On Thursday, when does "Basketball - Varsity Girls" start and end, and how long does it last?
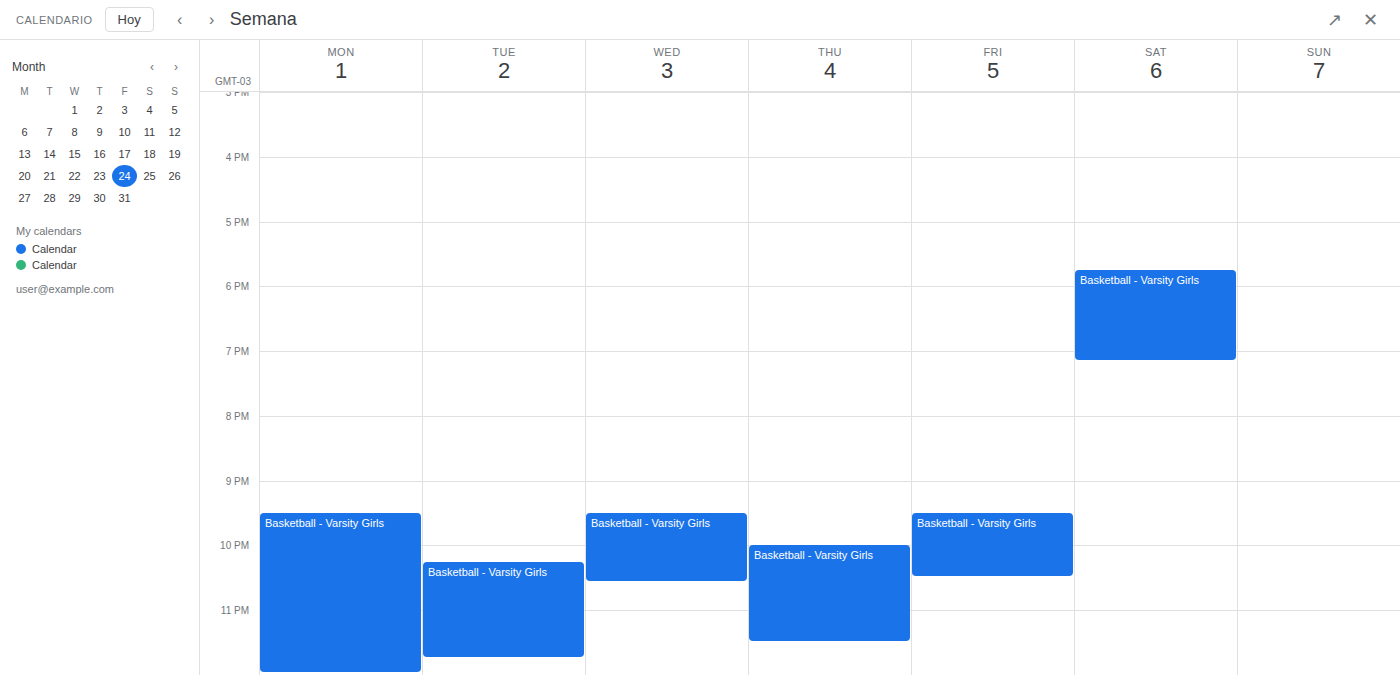
22:00 to 23:30, 1 hour 30 minutes